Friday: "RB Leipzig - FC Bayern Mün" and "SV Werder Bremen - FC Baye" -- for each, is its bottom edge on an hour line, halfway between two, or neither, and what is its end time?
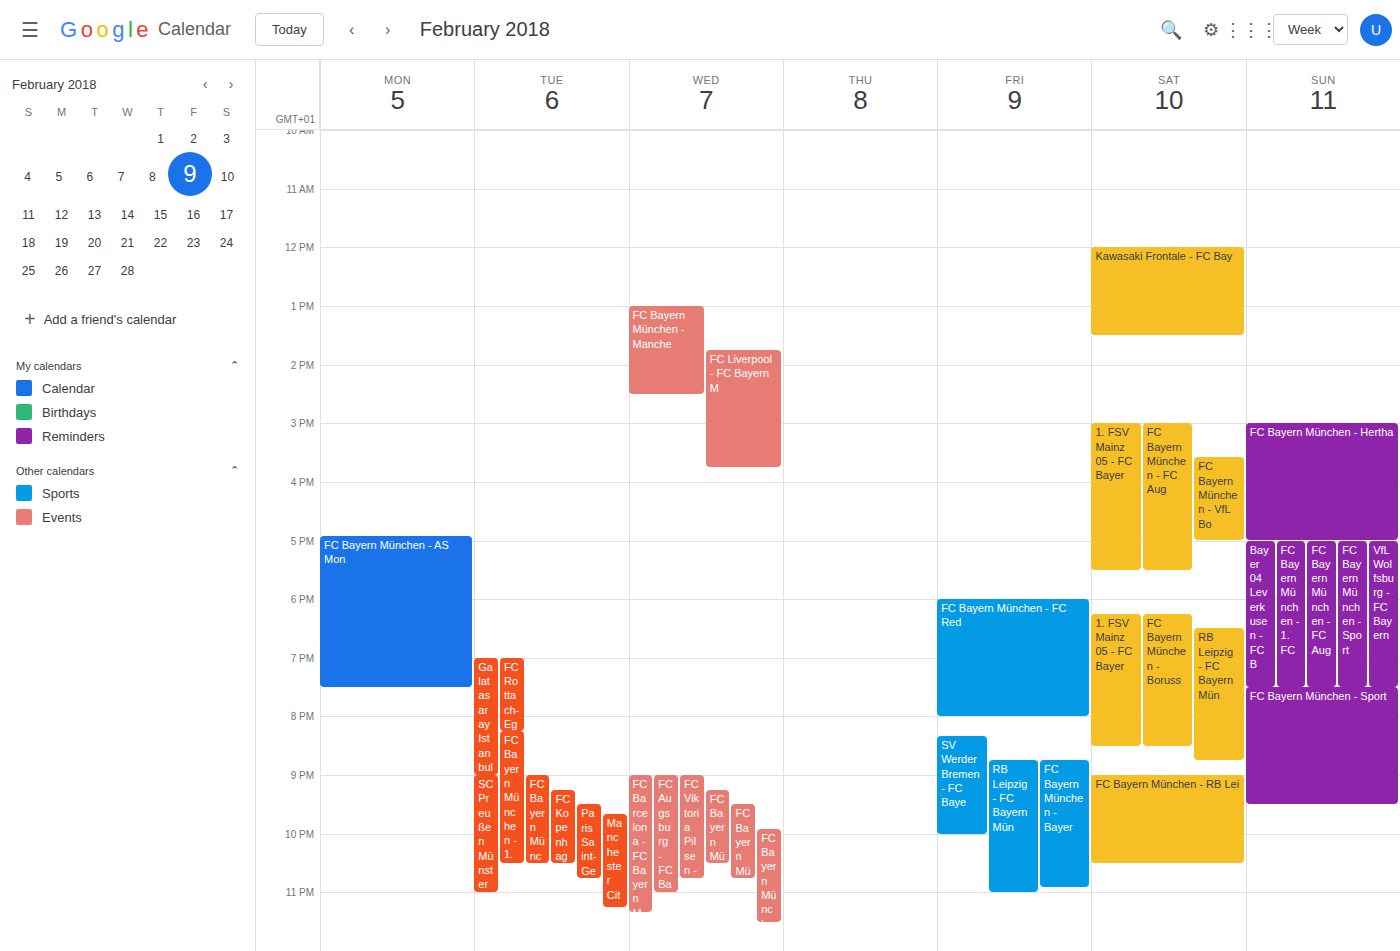
"RB Leipzig - FC Bayern Mün": 11:00 PM, exactly on the 11 PM line. "SV Werder Bremen - FC Baye": 10:00 PM, exactly on the 10 PM line.